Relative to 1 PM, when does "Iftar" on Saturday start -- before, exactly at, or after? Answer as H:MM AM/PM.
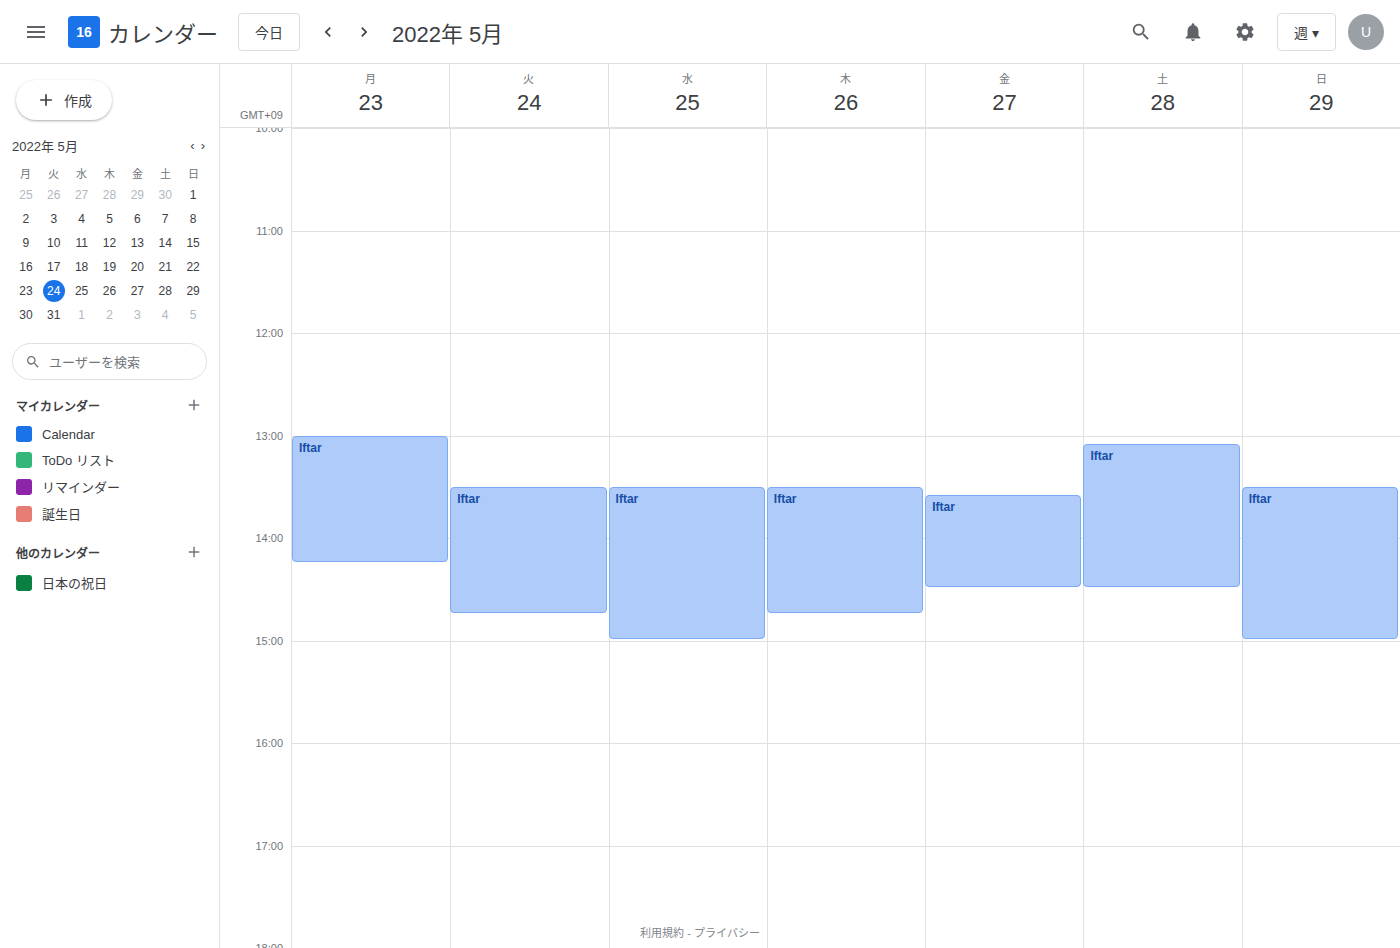
1:05 PM -- after 1 PM, 5 minutes below the 1 PM line.